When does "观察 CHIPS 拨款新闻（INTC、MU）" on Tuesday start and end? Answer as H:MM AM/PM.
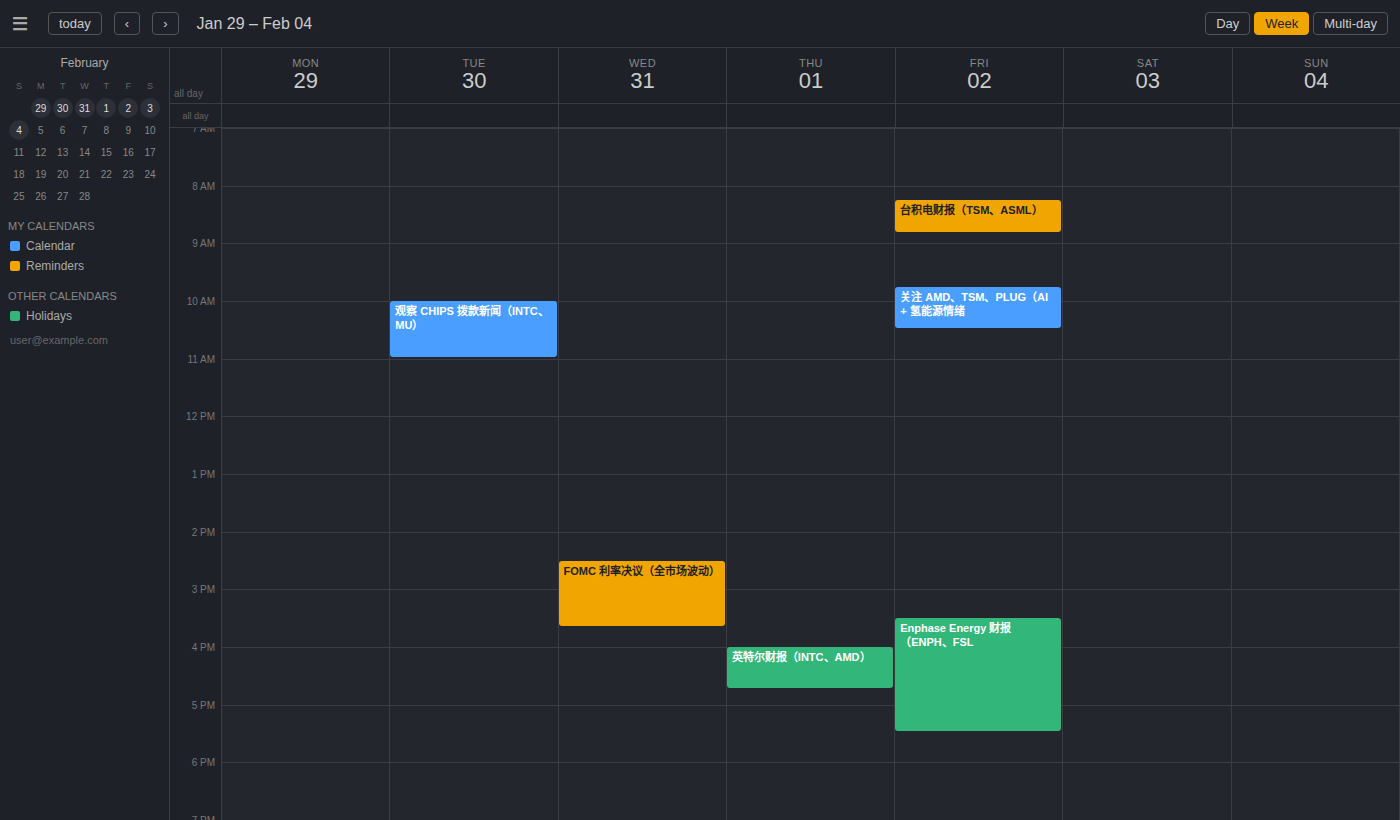
10:00 AM to 11:00 AM